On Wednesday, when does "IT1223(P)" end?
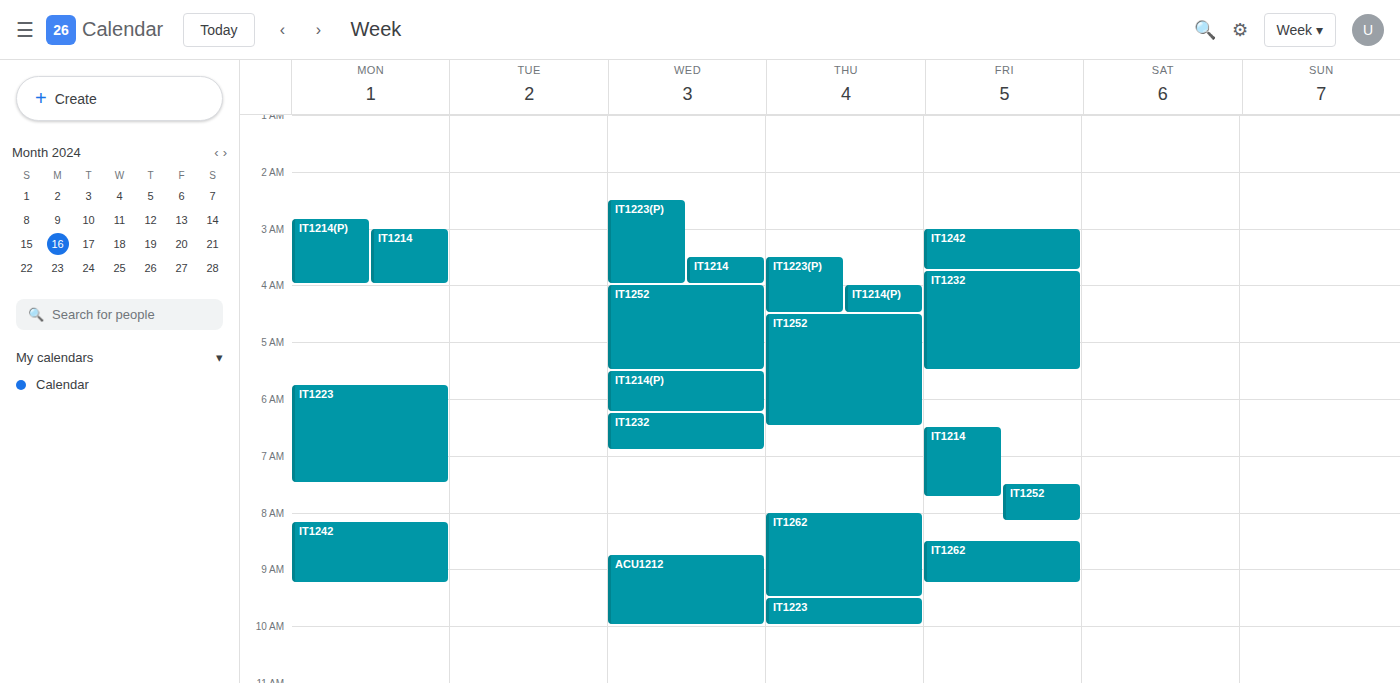
4:00 AM